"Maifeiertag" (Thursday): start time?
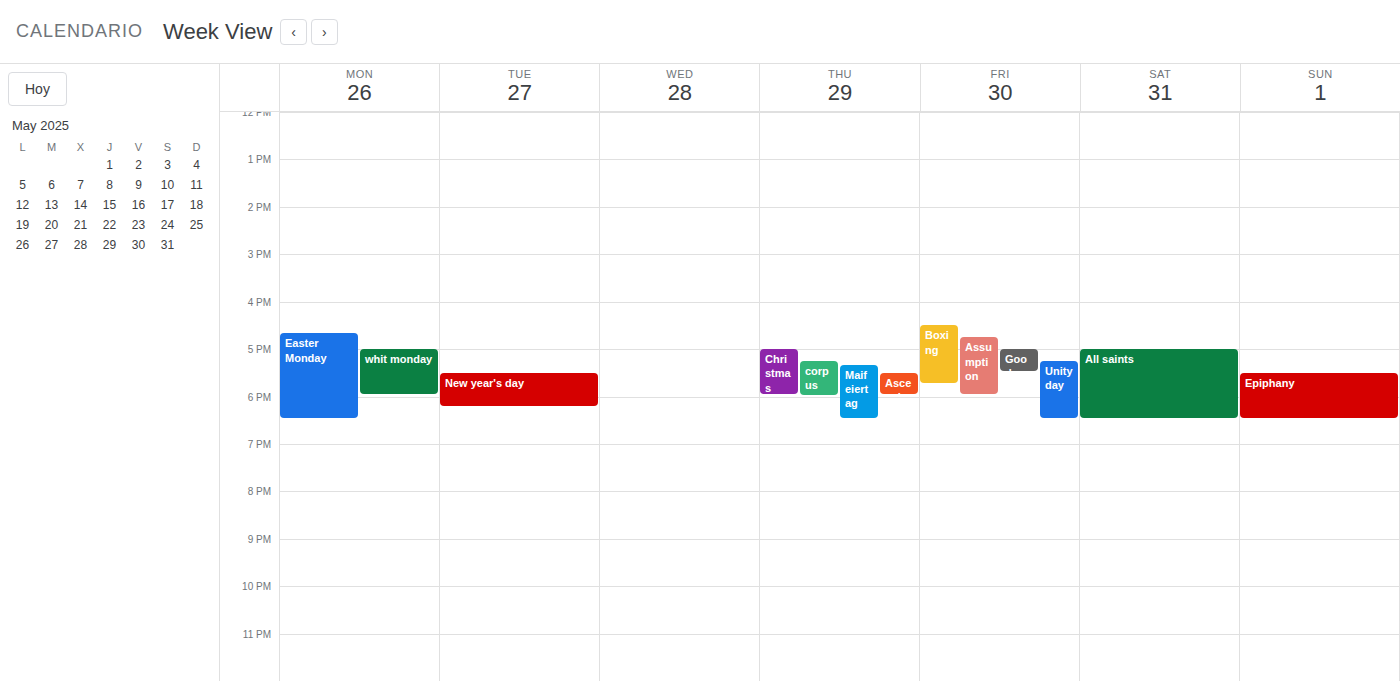
5:20 PM